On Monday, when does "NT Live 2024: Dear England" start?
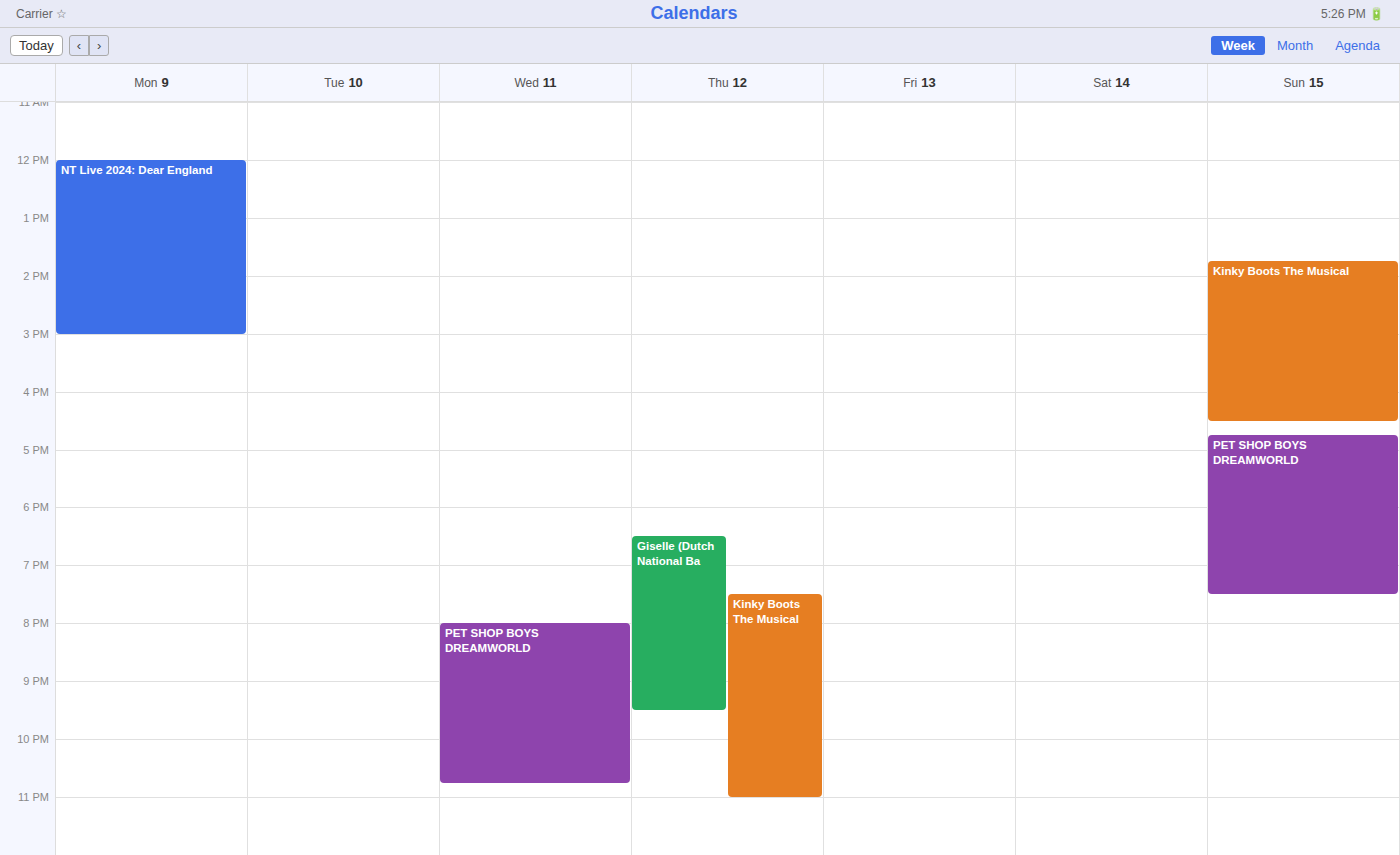
12:00 PM